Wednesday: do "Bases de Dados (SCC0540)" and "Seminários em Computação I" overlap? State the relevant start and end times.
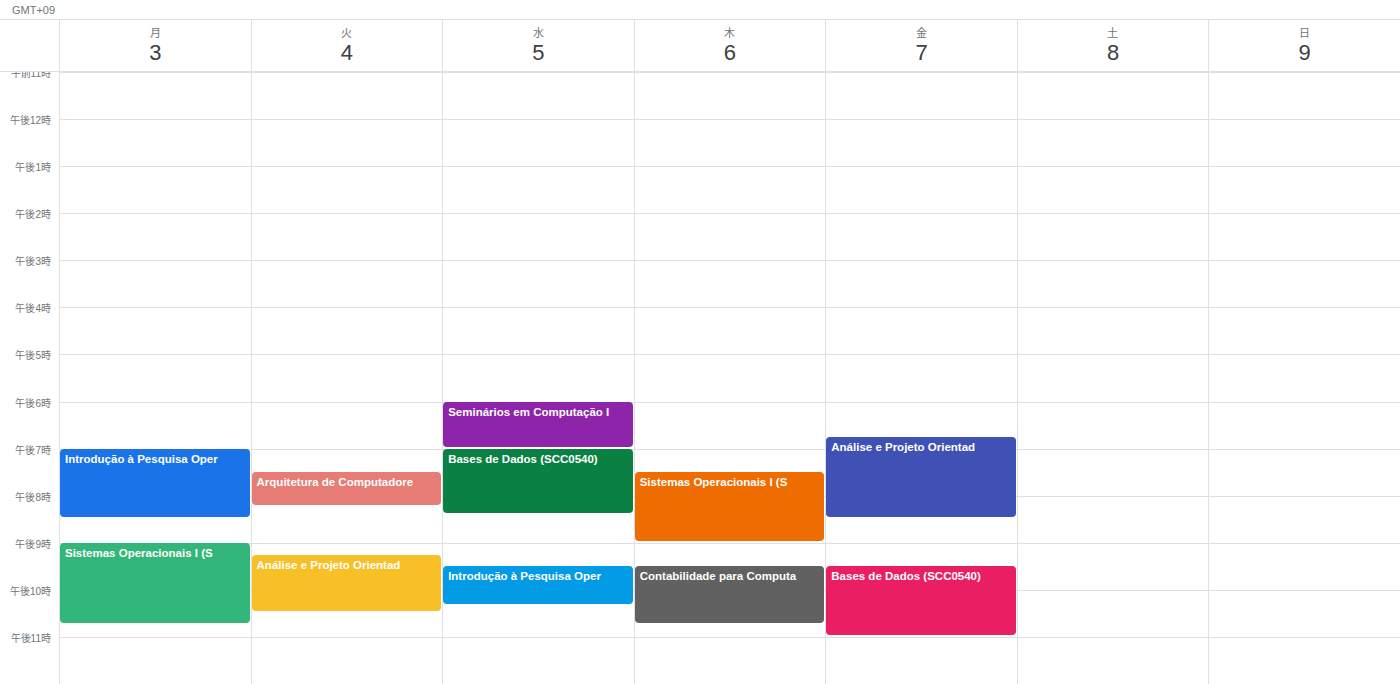
"Seminários em Computação I" ends at 7:00 PM, exactly when "Bases de Dados (SCC0540)" starts -- they touch but do not overlap.